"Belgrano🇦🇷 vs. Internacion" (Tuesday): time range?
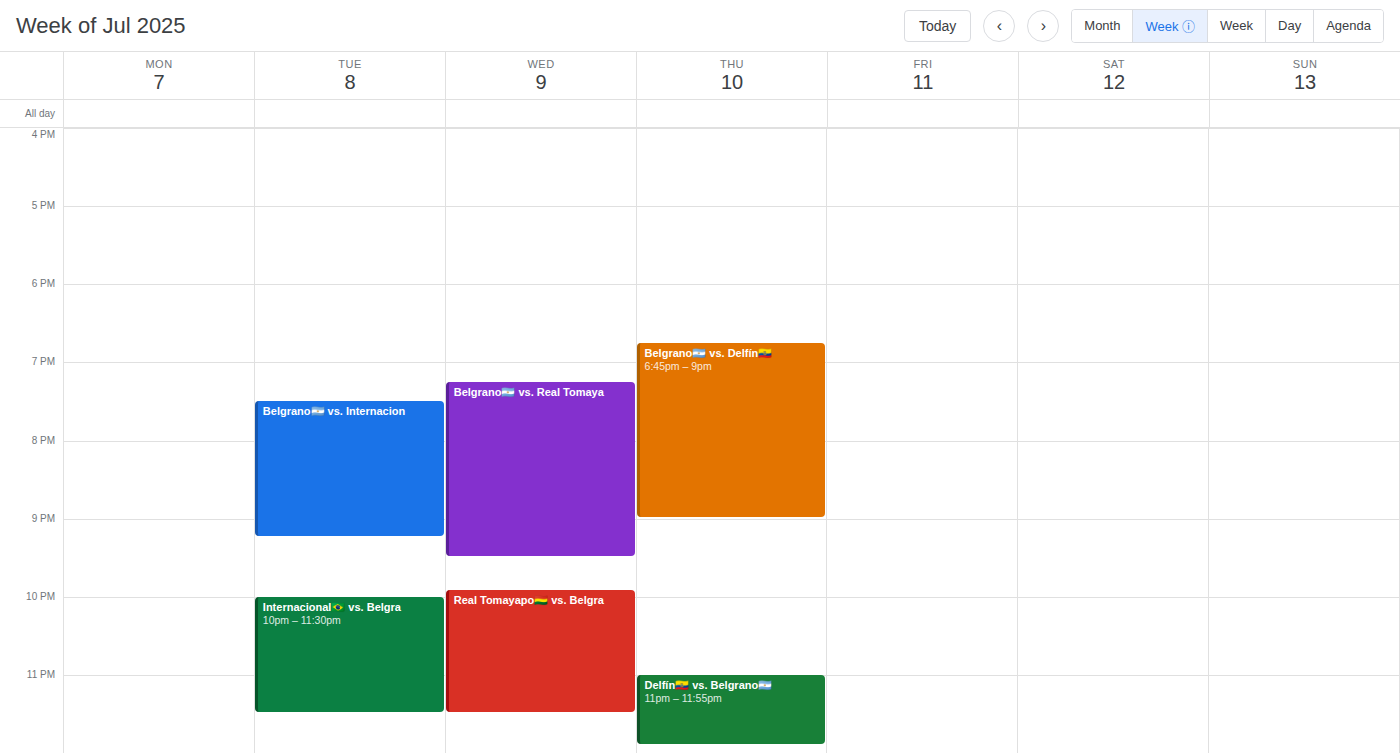
7:30 PM to 9:15 PM